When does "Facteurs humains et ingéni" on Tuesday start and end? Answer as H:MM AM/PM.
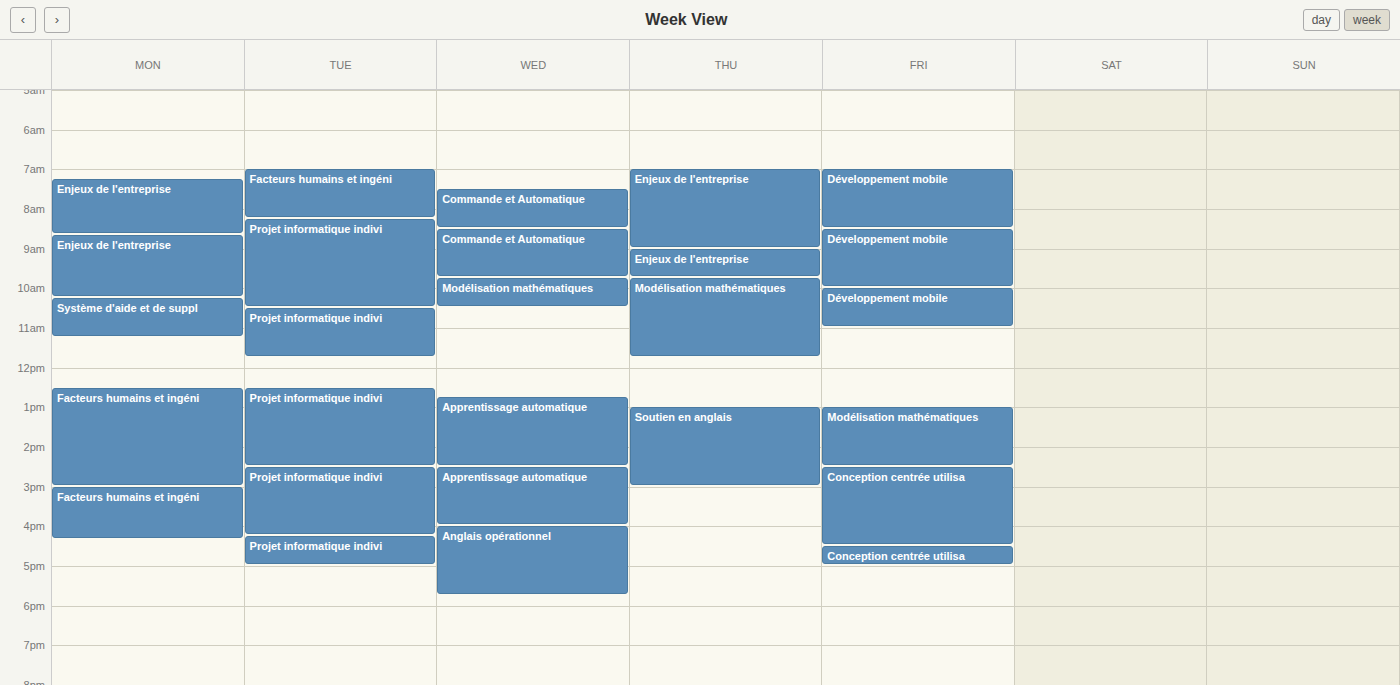
7:00 AM to 8:15 AM